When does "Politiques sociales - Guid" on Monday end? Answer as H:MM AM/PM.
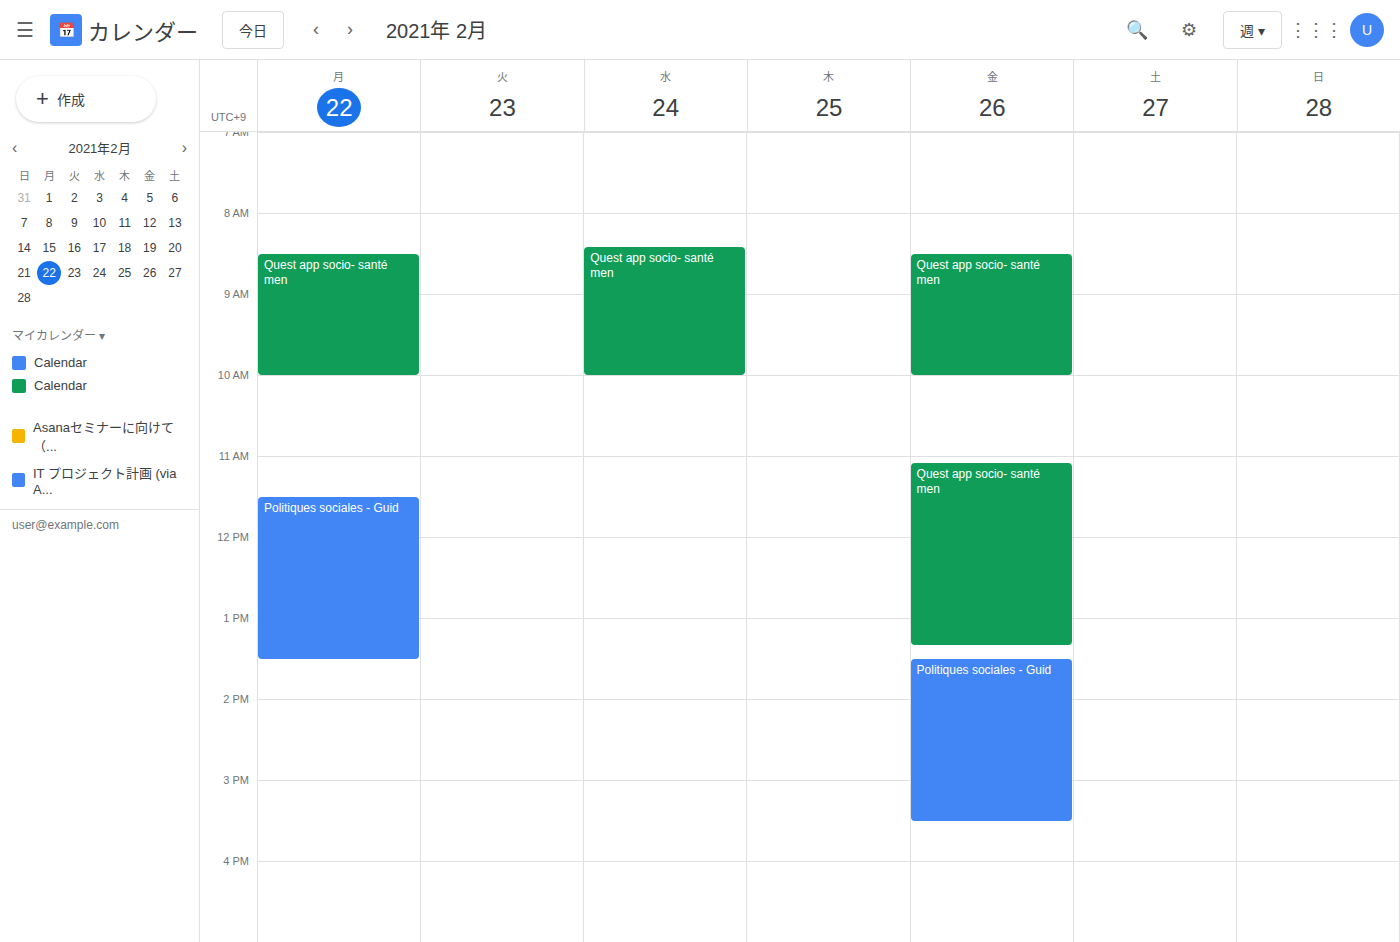
1:30 PM